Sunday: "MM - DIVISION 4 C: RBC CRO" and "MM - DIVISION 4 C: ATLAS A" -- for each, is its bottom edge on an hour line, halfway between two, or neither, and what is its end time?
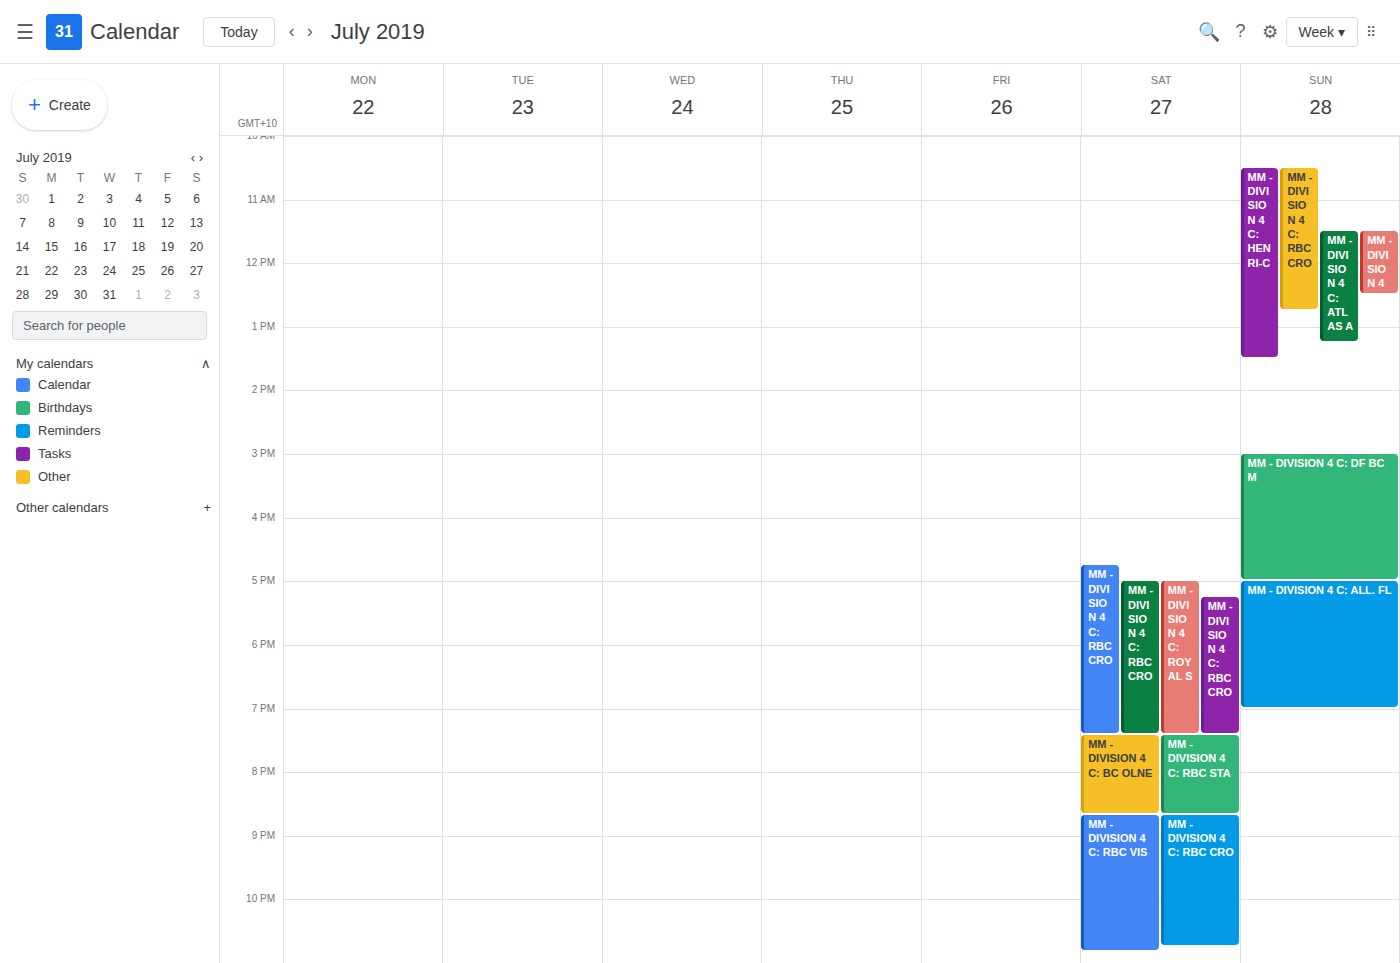
"MM - DIVISION 4 C: RBC CRO": 12:45 PM, neither: three quarters of the way from the 12 PM line to the 1 PM line. "MM - DIVISION 4 C: ATLAS A": 1:15 PM, neither: a quarter of the way from the 1 PM line to the 2 PM line.